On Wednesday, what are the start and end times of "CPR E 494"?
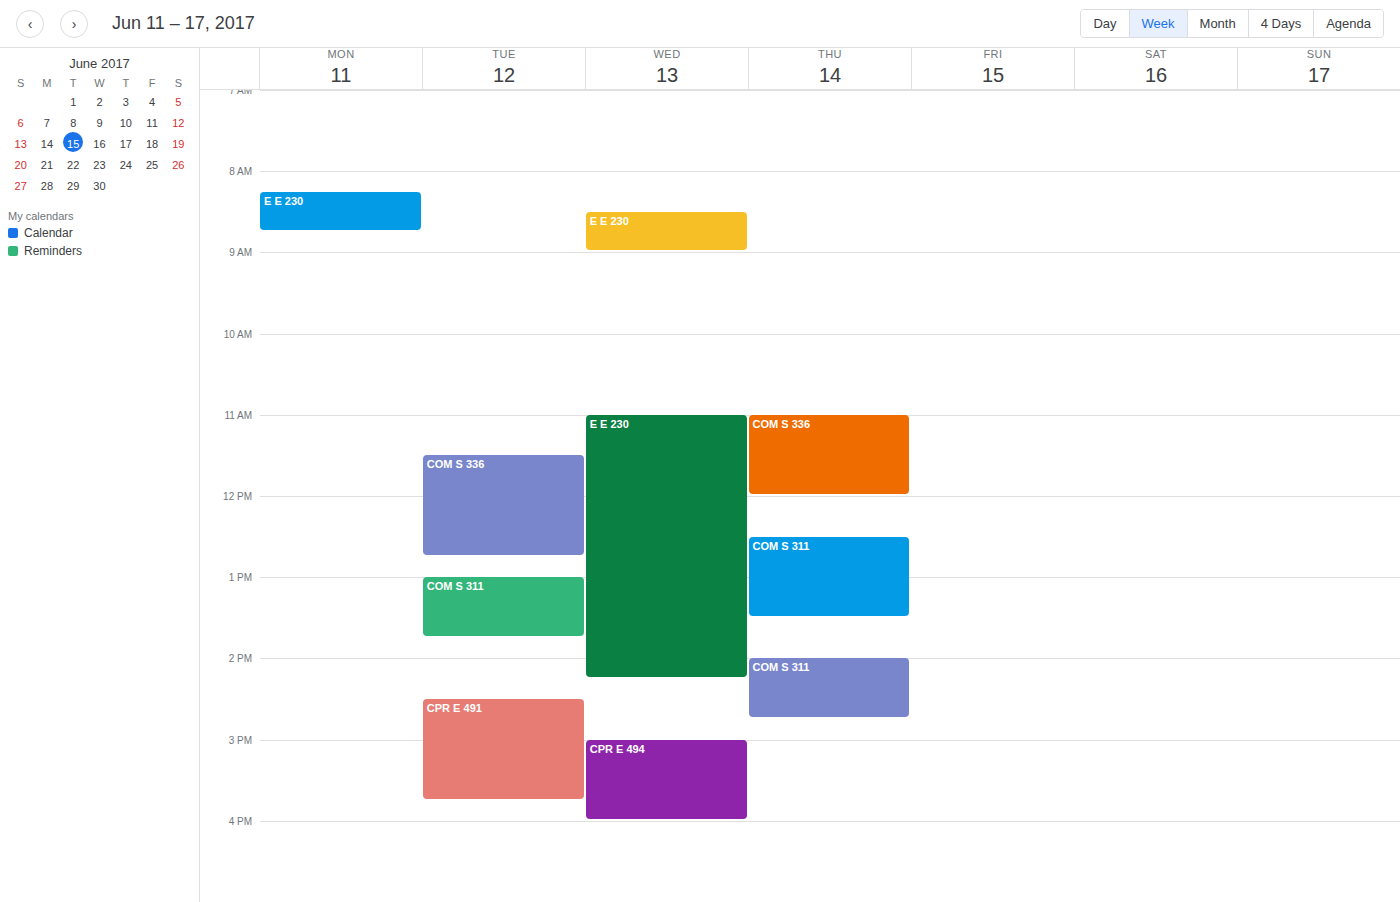
3:00 PM to 4:00 PM